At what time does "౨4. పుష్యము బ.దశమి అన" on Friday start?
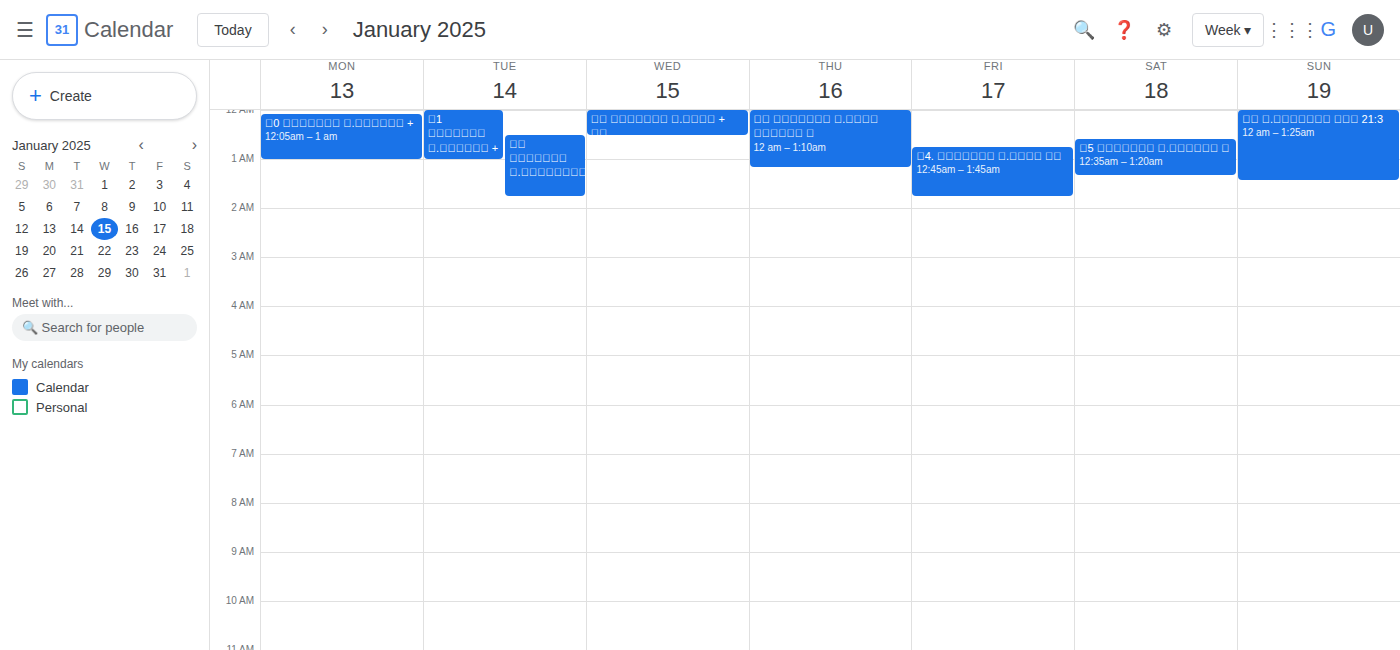
12:45 AM